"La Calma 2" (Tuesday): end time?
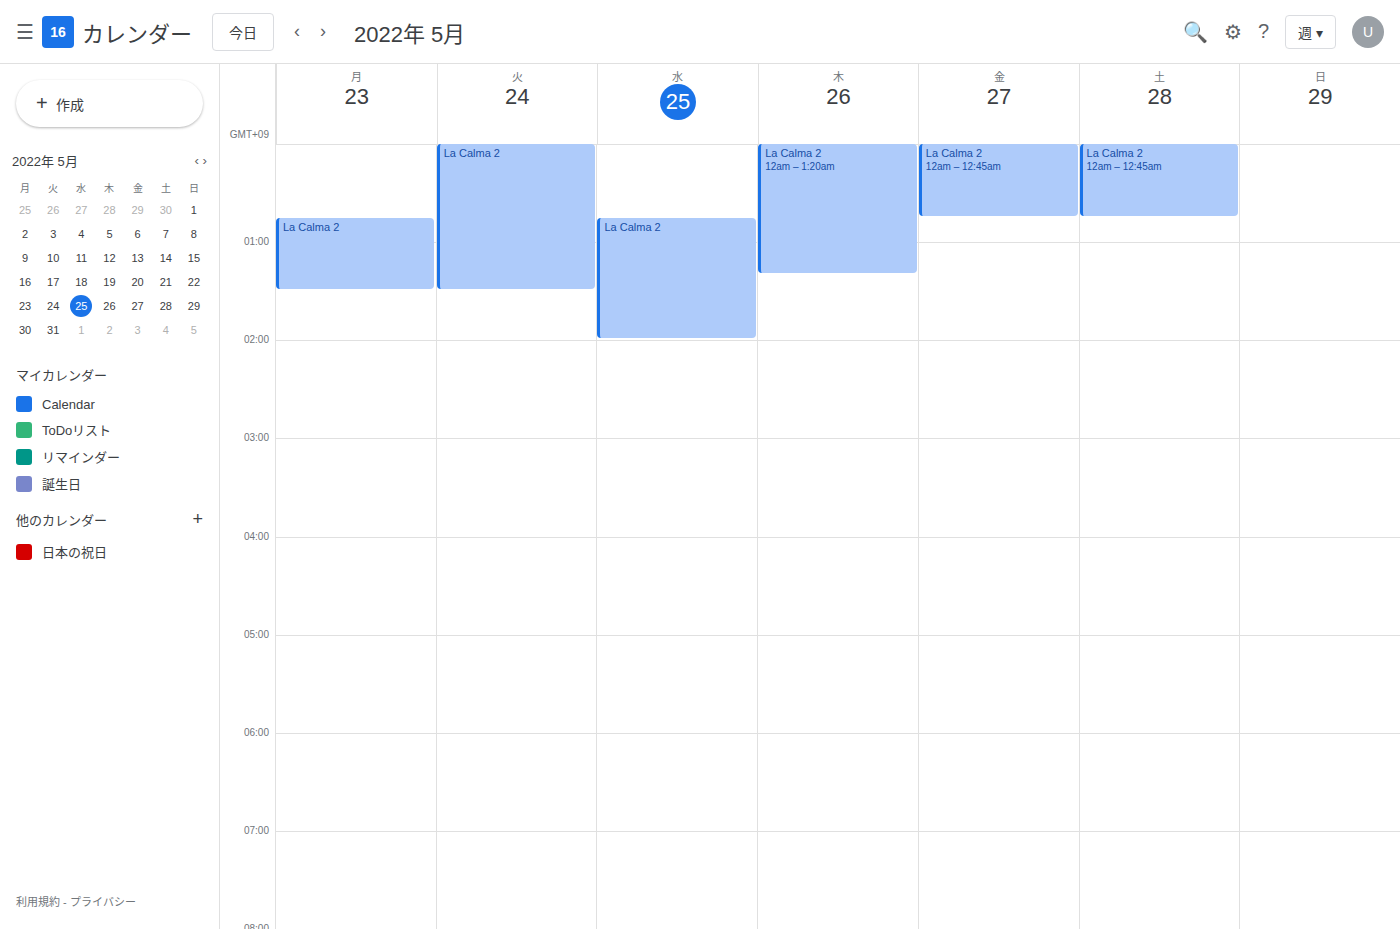
01:30